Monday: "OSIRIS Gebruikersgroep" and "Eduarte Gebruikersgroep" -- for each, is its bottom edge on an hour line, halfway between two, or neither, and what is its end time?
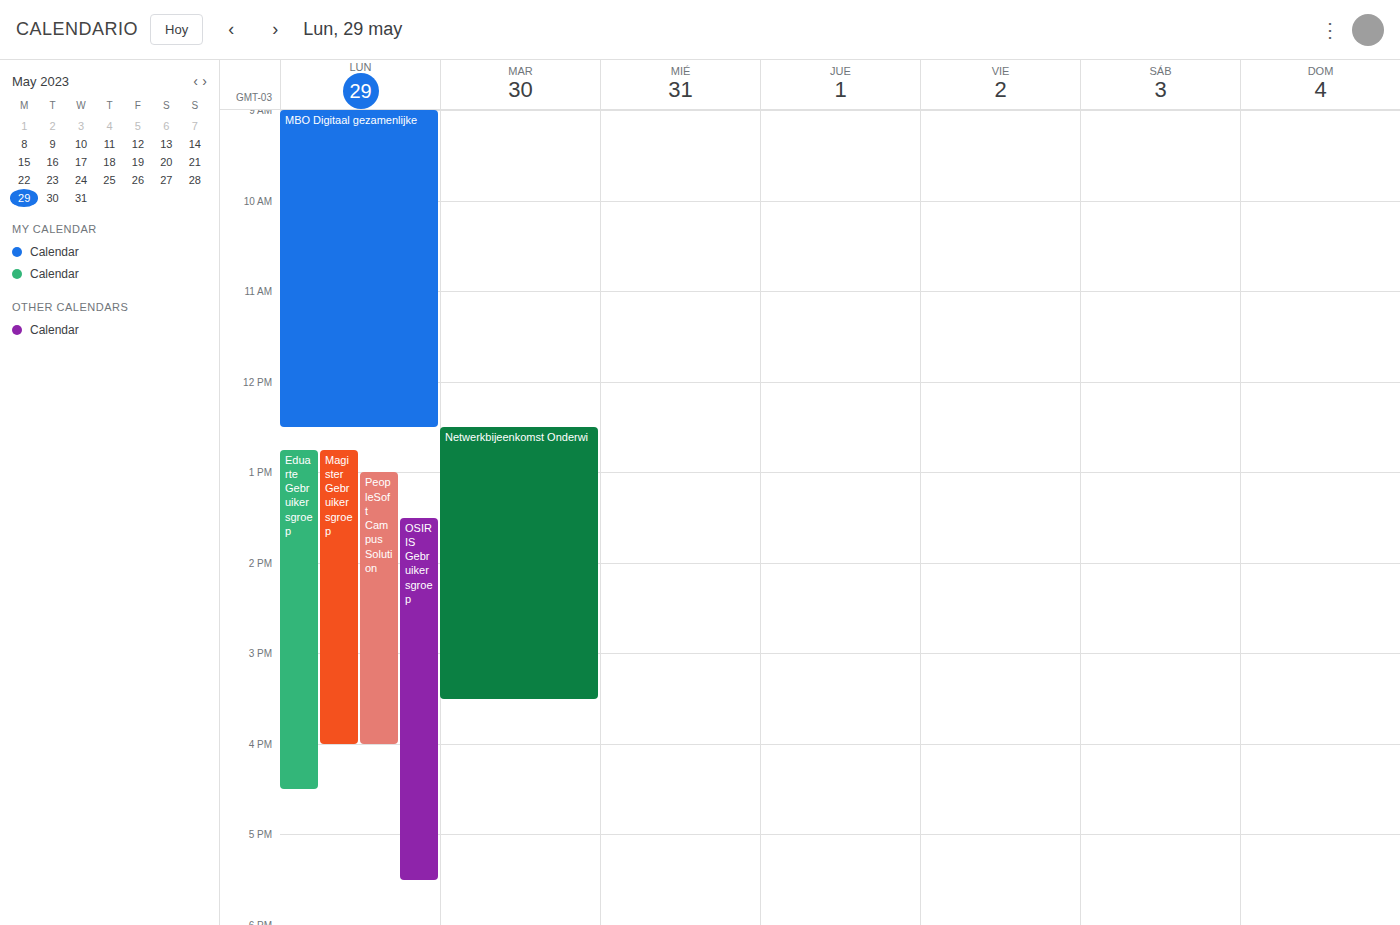
"OSIRIS Gebruikersgroep": 17:30, halfway between the 17:00 and 18:00 lines. "Eduarte Gebruikersgroep": 16:30, halfway between the 16:00 and 17:00 lines.